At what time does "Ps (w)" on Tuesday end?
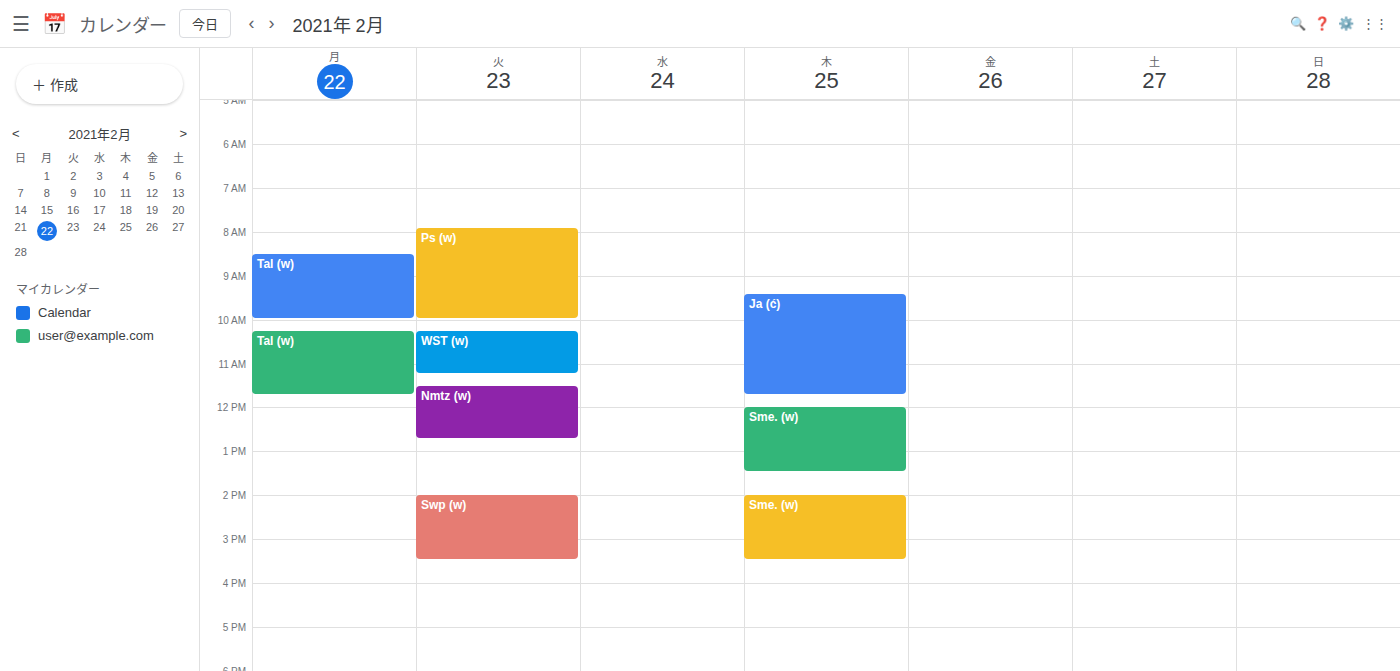
10:00 AM